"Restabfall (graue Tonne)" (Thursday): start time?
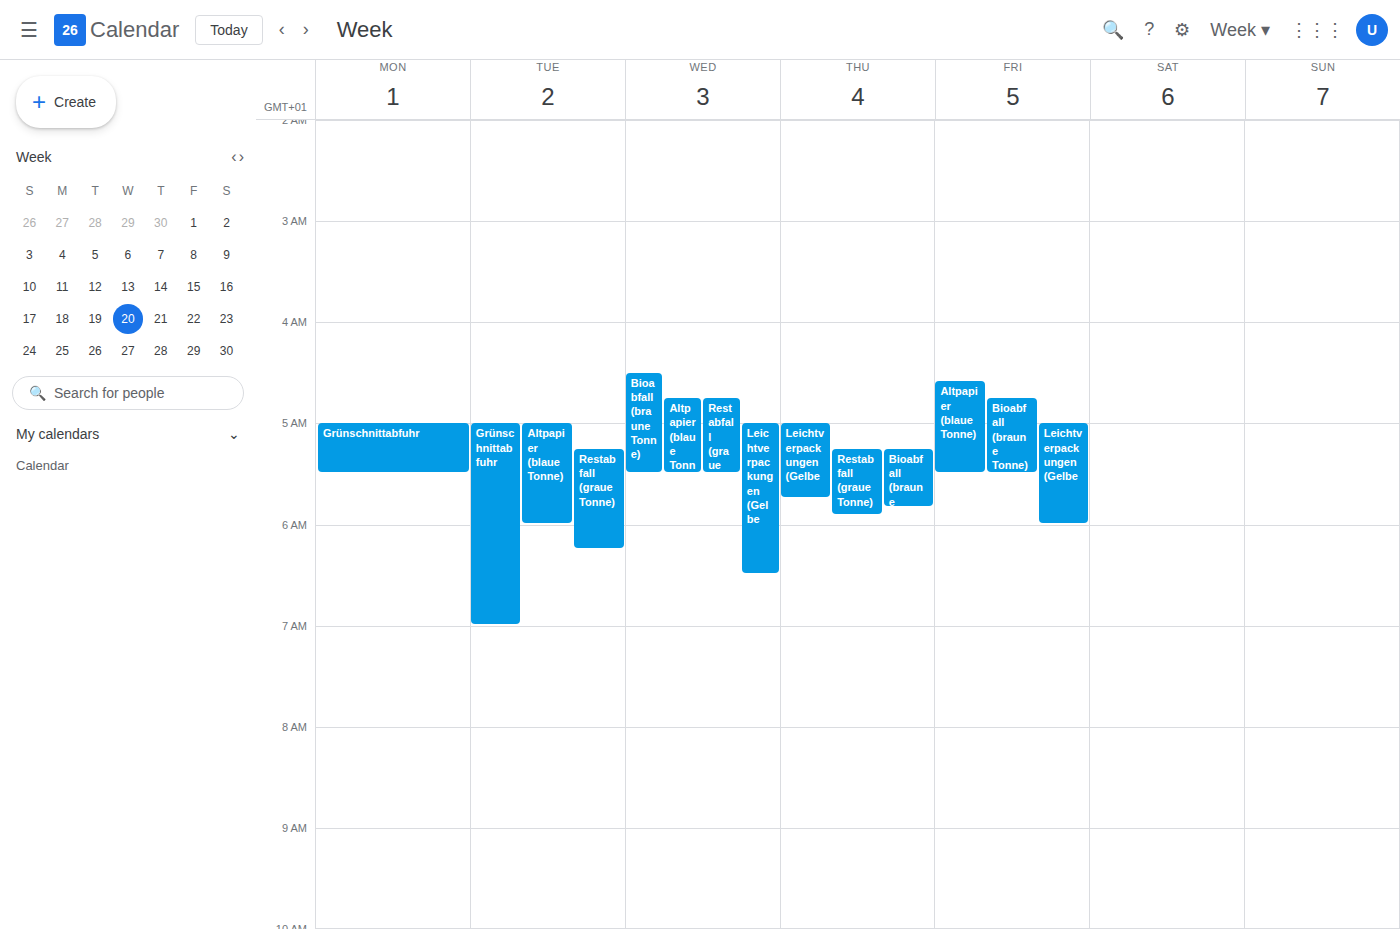
5:15 AM